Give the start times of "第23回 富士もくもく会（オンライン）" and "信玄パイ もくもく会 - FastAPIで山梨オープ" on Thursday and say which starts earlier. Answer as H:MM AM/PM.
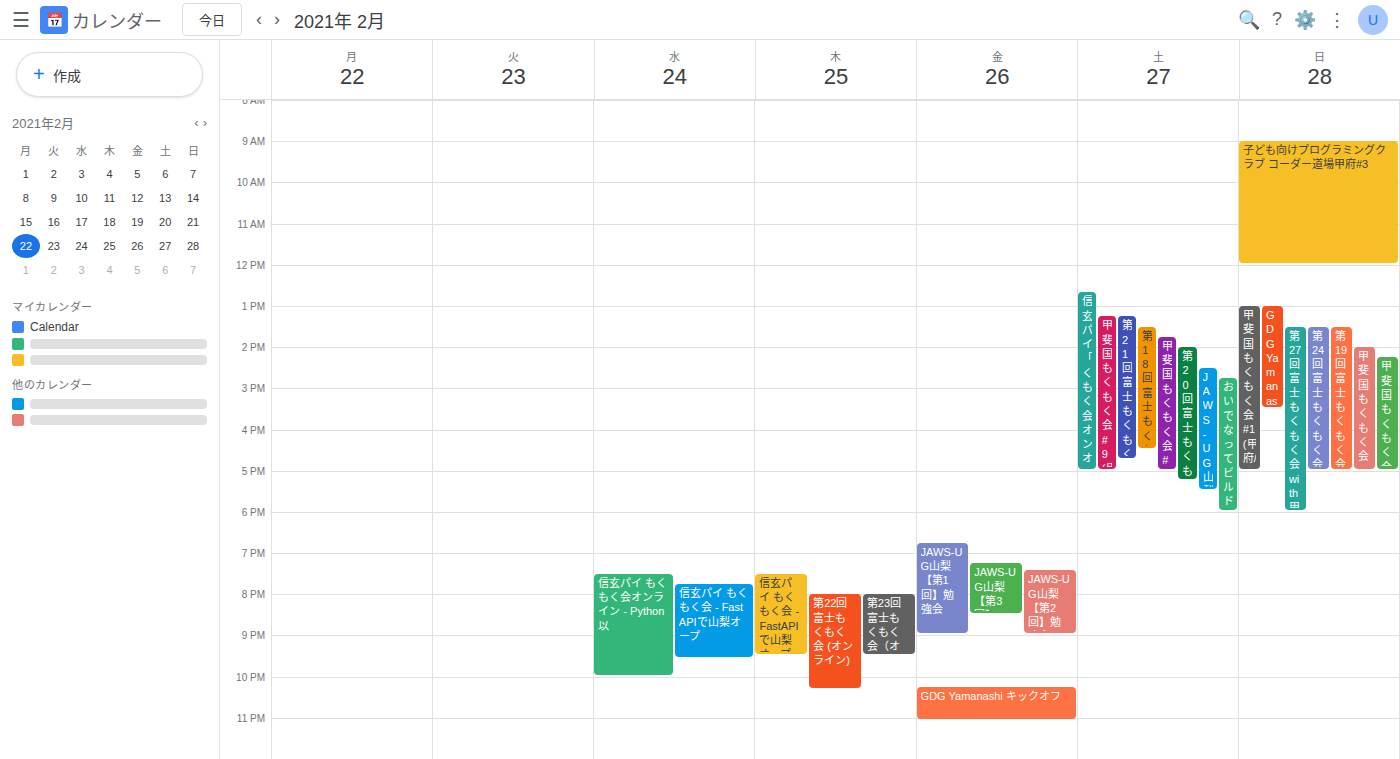
"信玄パイ もくもく会 - FastAPIで山梨オープ" 7:30 PM; "第23回 富士もくもく会（オンライン）" 8:00 PM.